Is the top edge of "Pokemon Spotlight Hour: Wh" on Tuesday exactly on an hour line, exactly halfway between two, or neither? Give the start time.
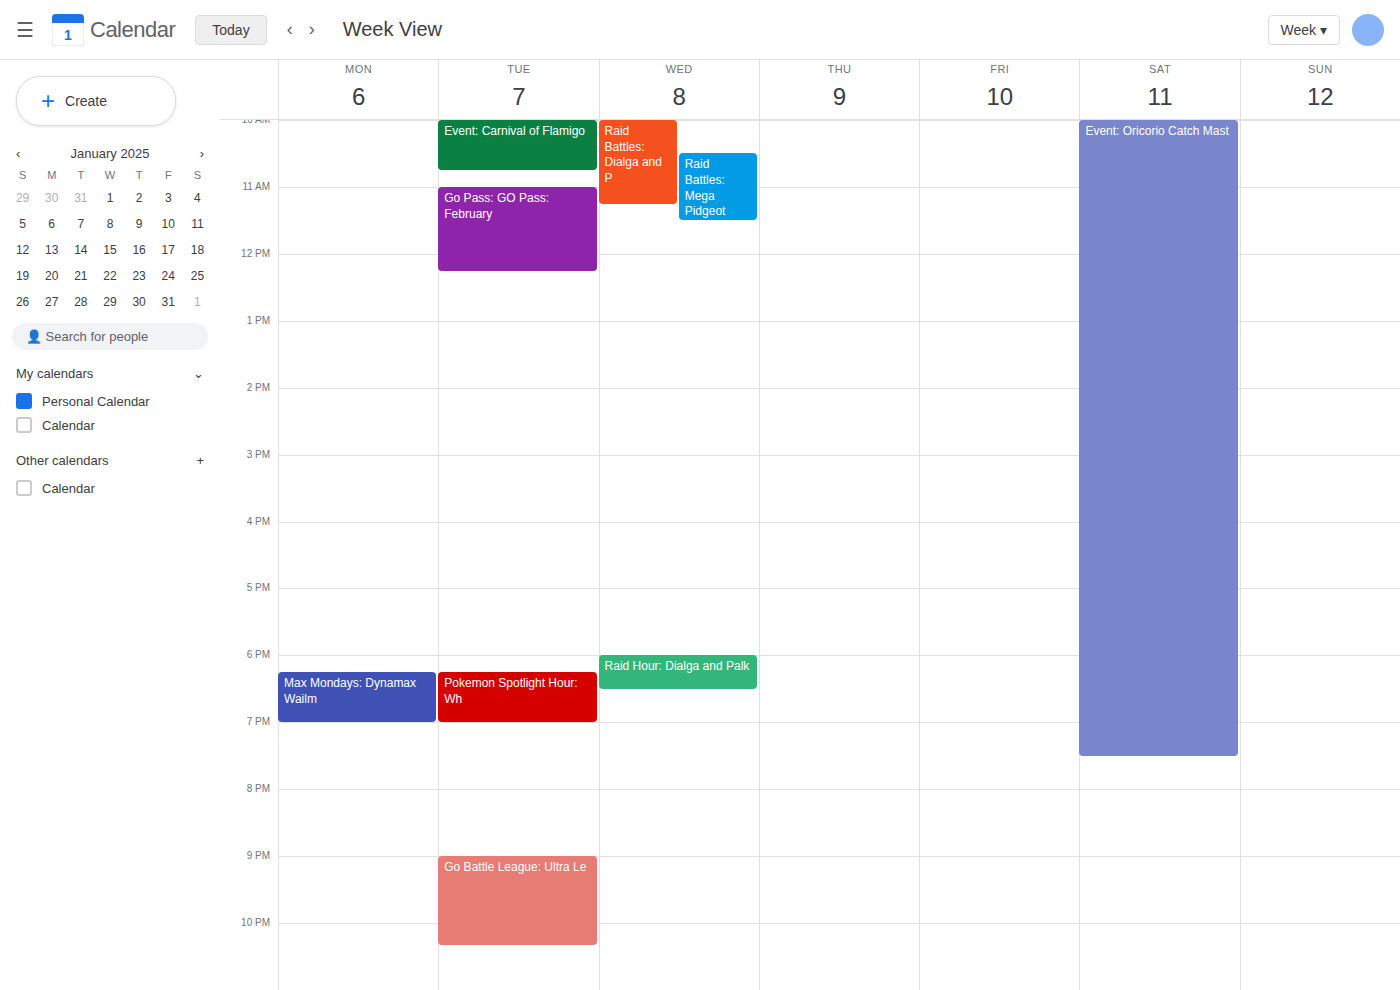
6:15 PM -- neither: a quarter of the way from the 6 PM line to the 7 PM line.